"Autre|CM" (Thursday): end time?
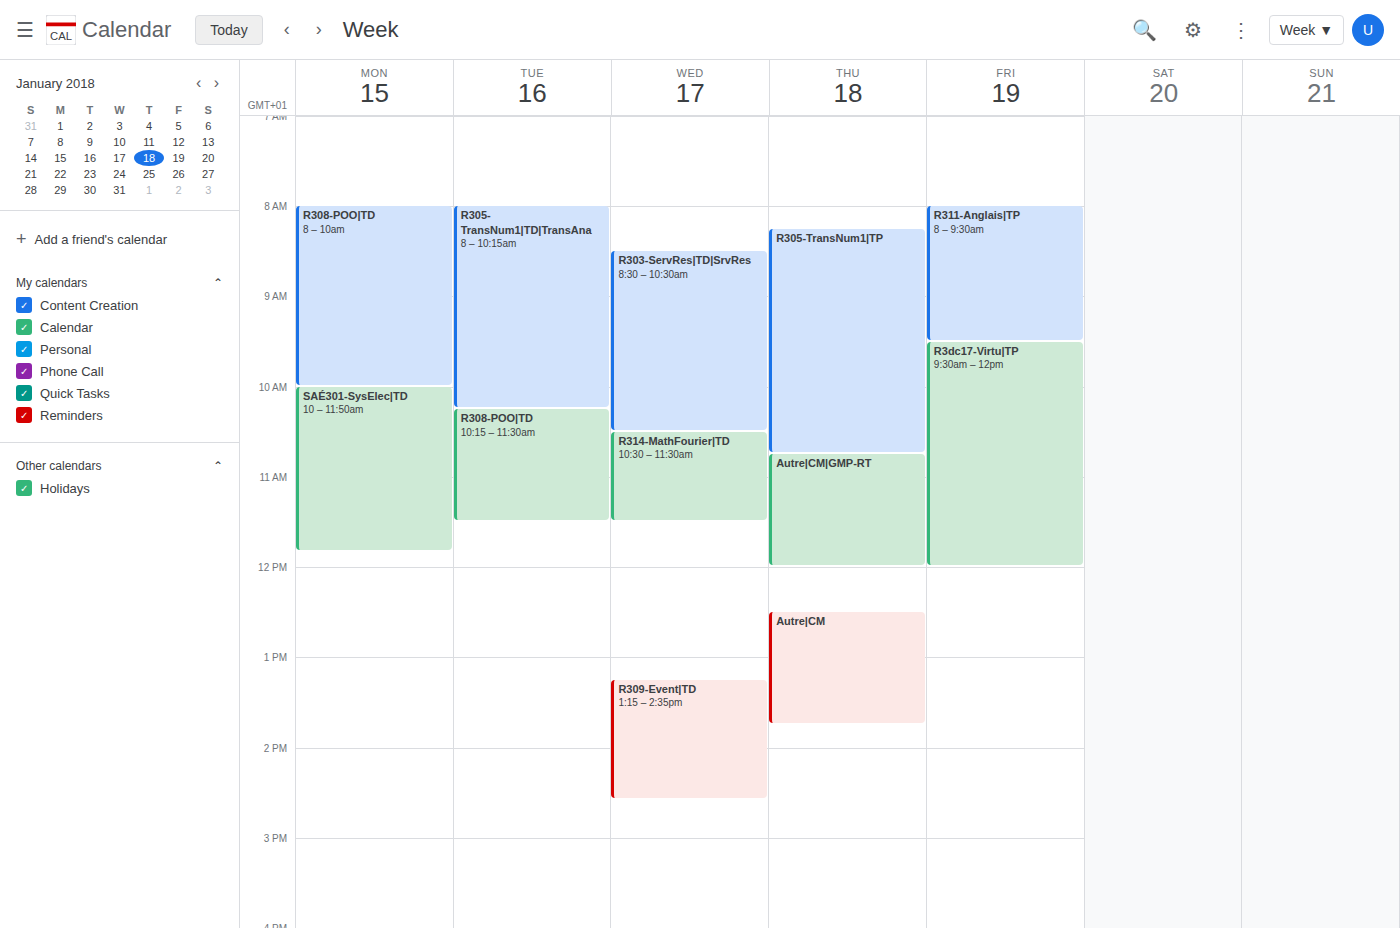
1:45 PM